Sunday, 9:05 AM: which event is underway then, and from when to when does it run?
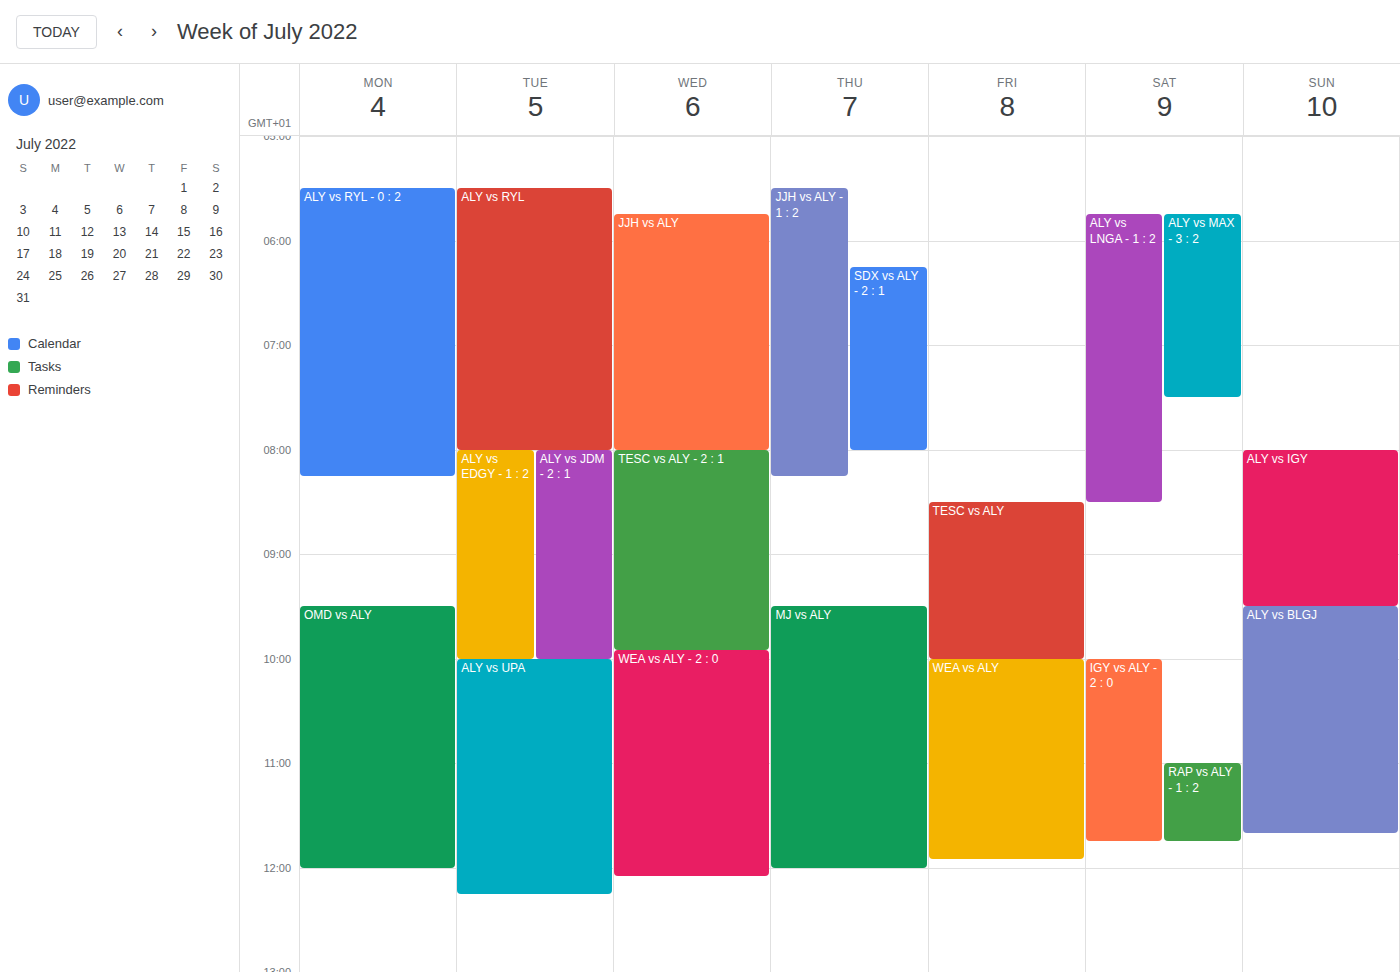
"ALY vs IGY", 8:00 AM to 9:30 AM